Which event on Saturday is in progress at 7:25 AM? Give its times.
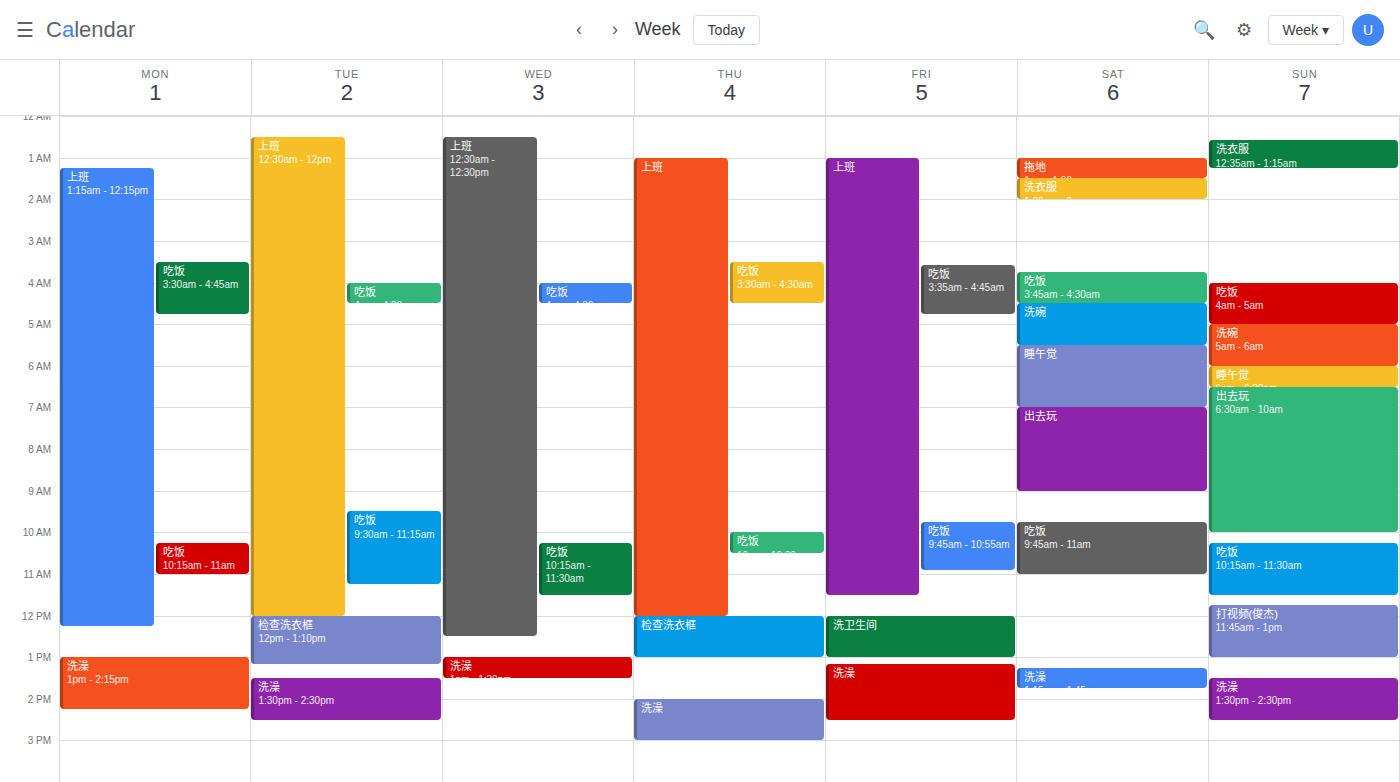
"出去玩", 7:00 AM to 9:00 AM